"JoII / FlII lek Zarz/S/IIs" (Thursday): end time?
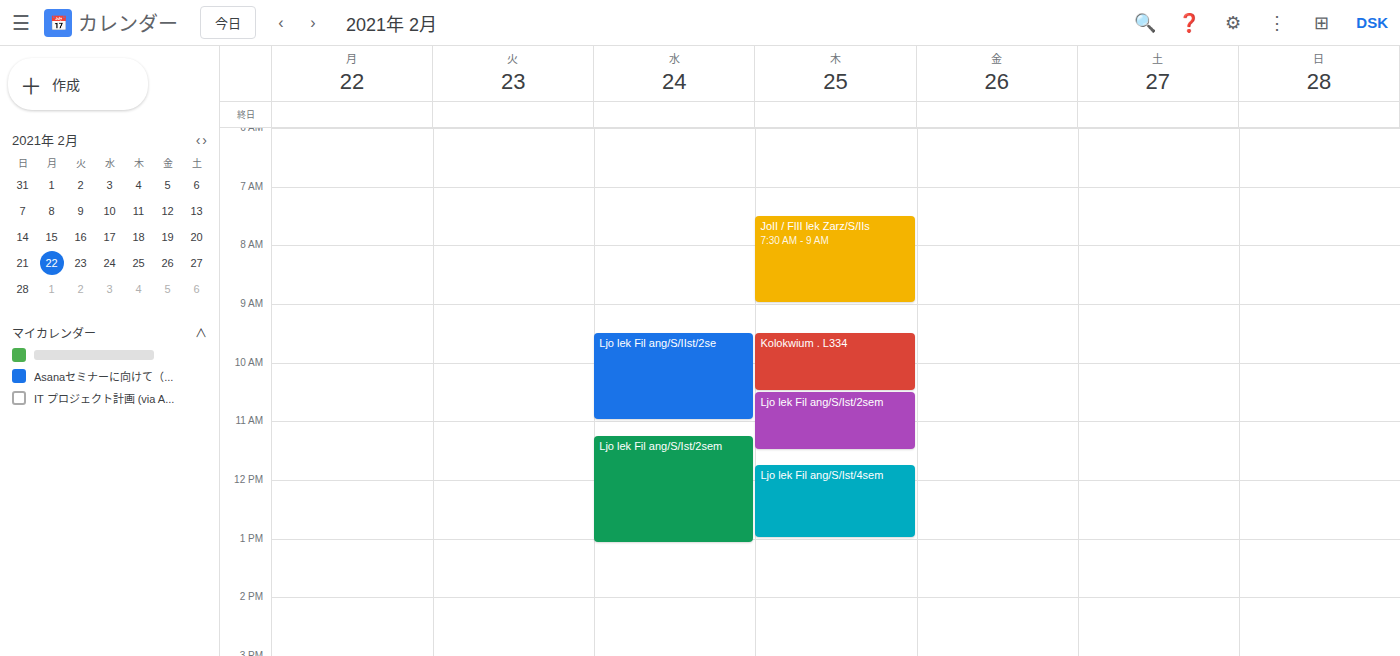
9:00 AM